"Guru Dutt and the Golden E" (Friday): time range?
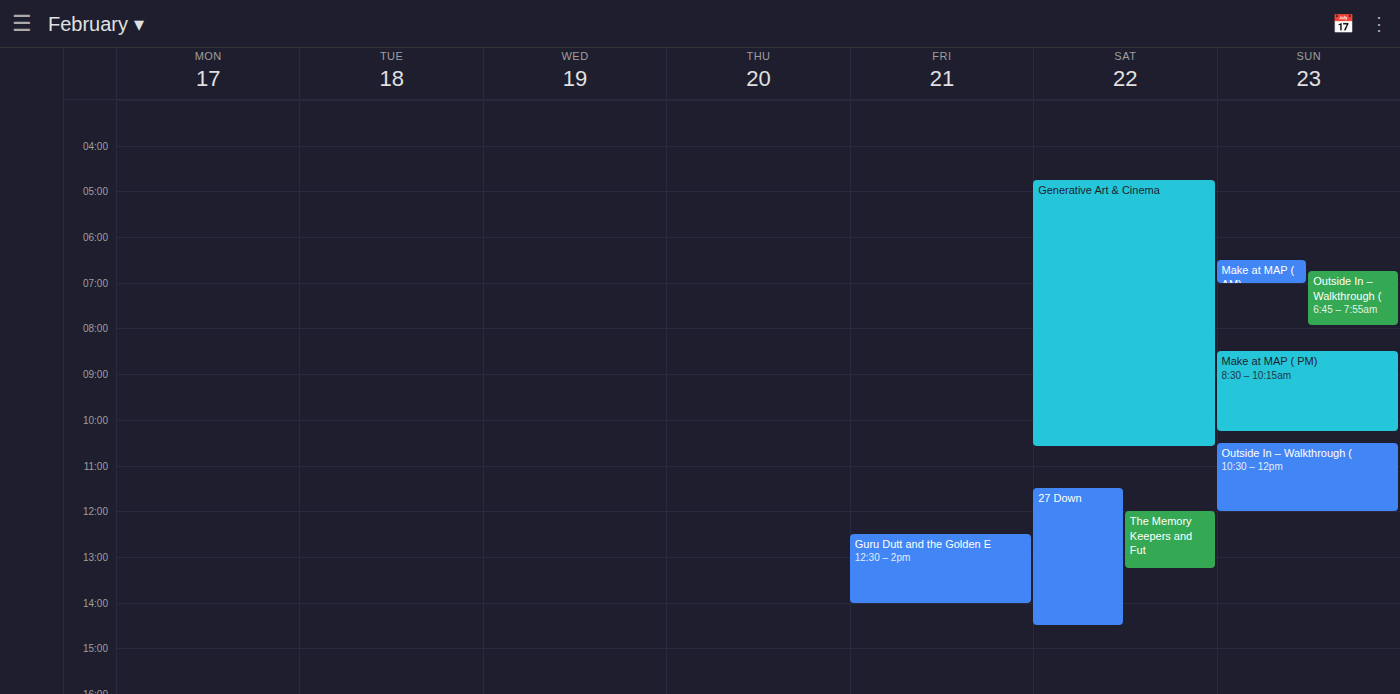
12:30 to 14:00